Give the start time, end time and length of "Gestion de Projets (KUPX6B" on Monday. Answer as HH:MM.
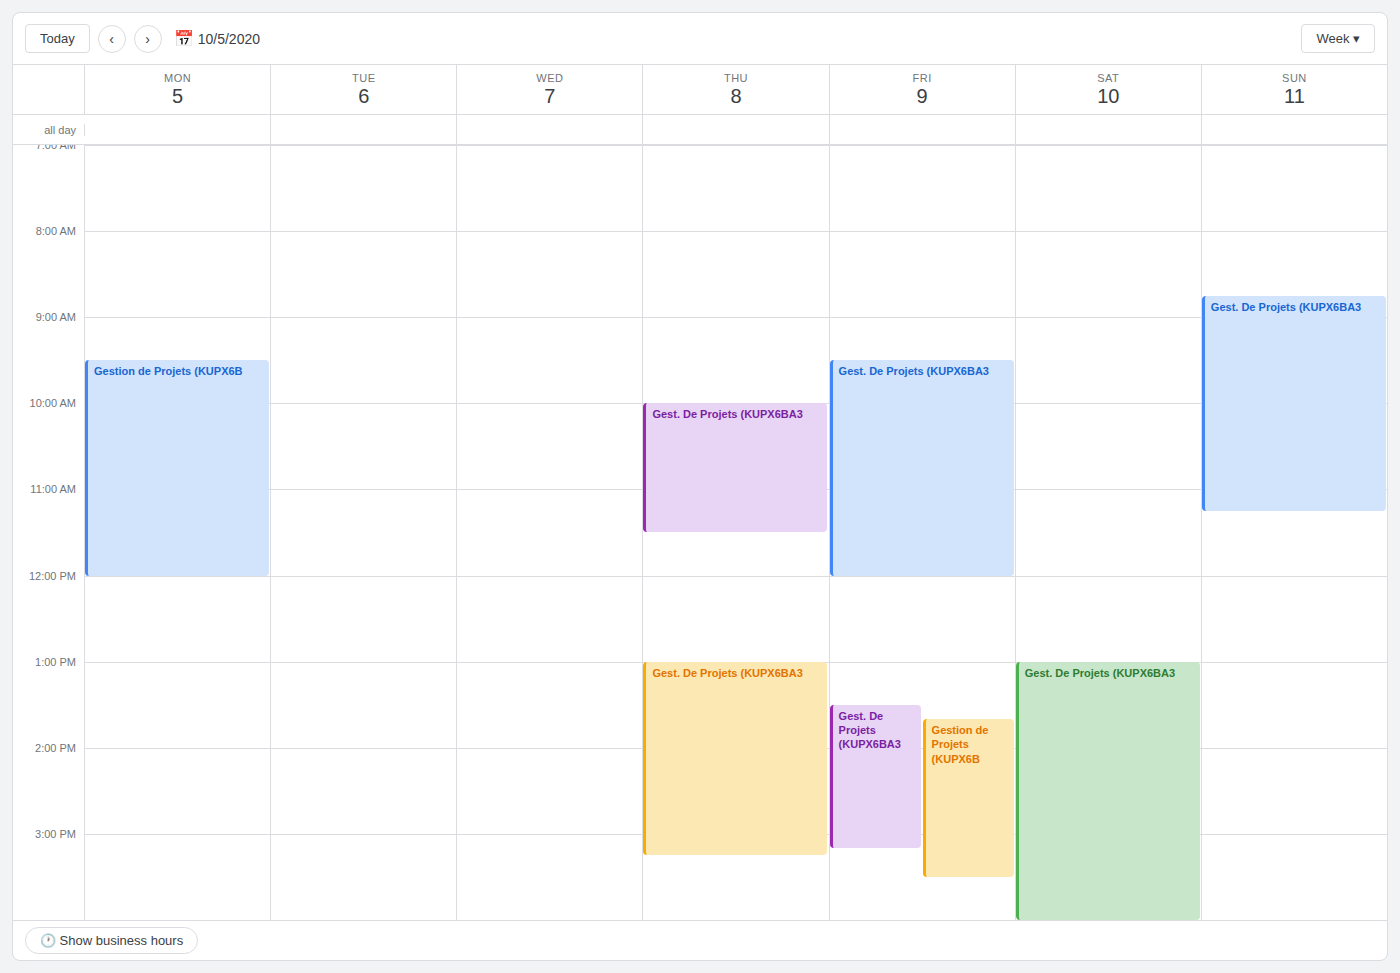
09:30 to 12:00, 2 hours 30 minutes